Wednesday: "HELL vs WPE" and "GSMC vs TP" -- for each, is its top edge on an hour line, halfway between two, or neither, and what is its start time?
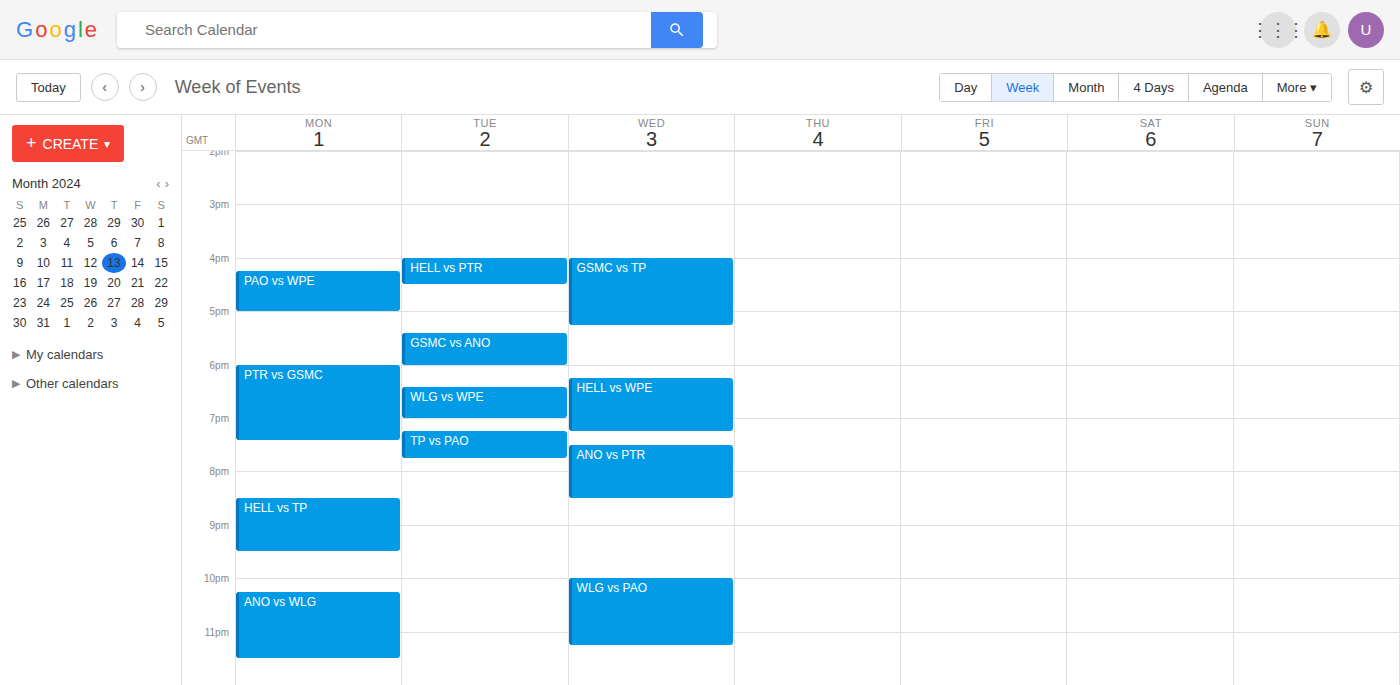
"HELL vs WPE": 6:15 PM, neither: a quarter of the way from the 6 PM line to the 7 PM line. "GSMC vs TP": 4:00 PM, exactly on the 4 PM line.